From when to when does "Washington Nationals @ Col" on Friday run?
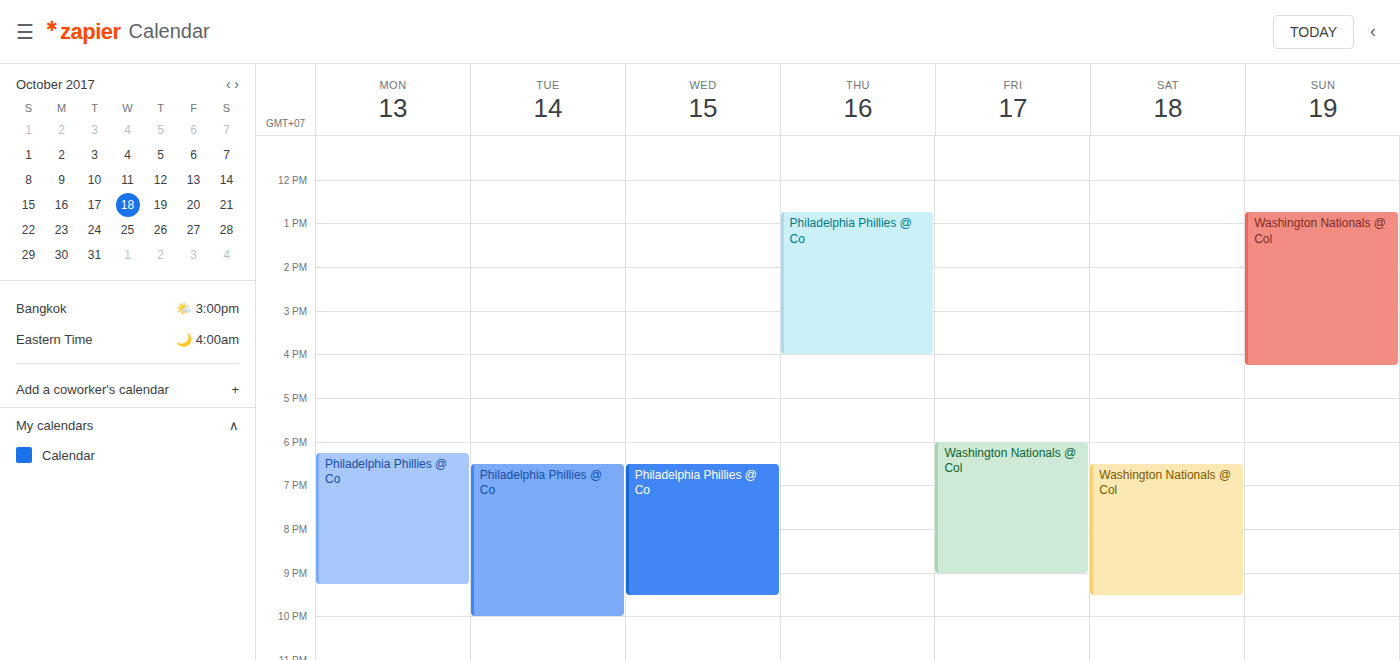
6:00 PM to 9:00 PM